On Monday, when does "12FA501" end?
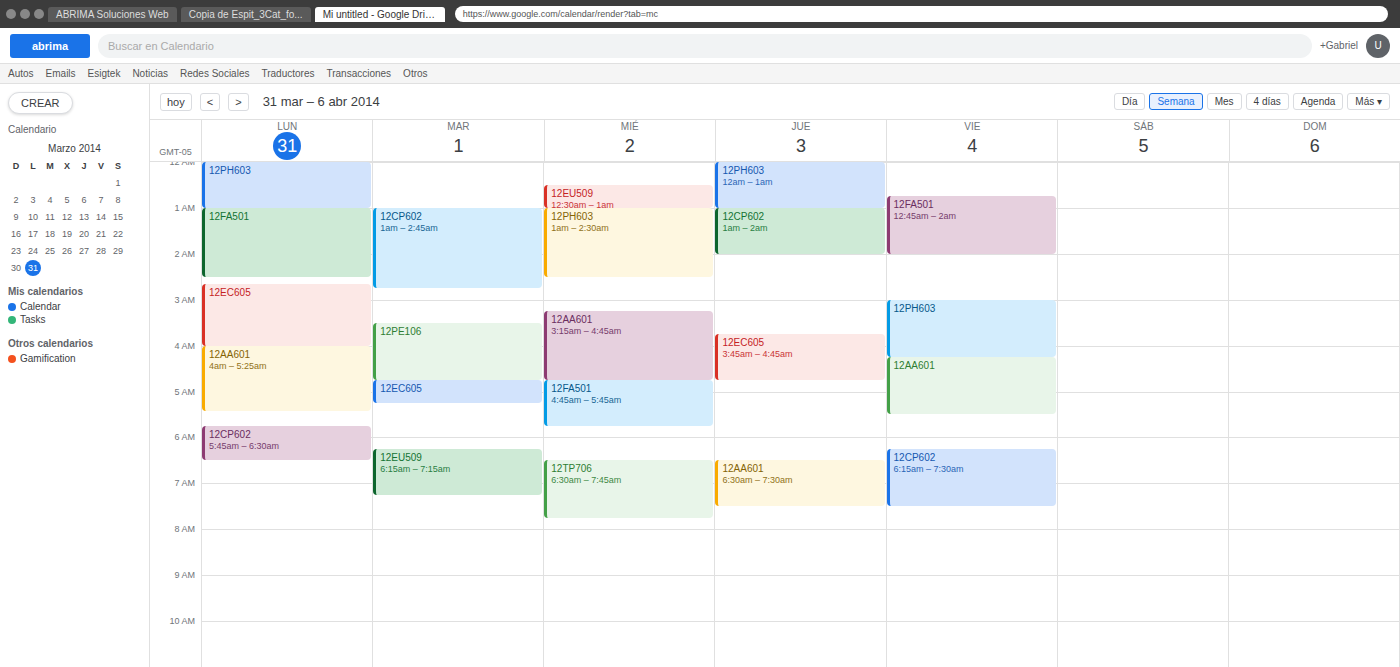
2:30 AM